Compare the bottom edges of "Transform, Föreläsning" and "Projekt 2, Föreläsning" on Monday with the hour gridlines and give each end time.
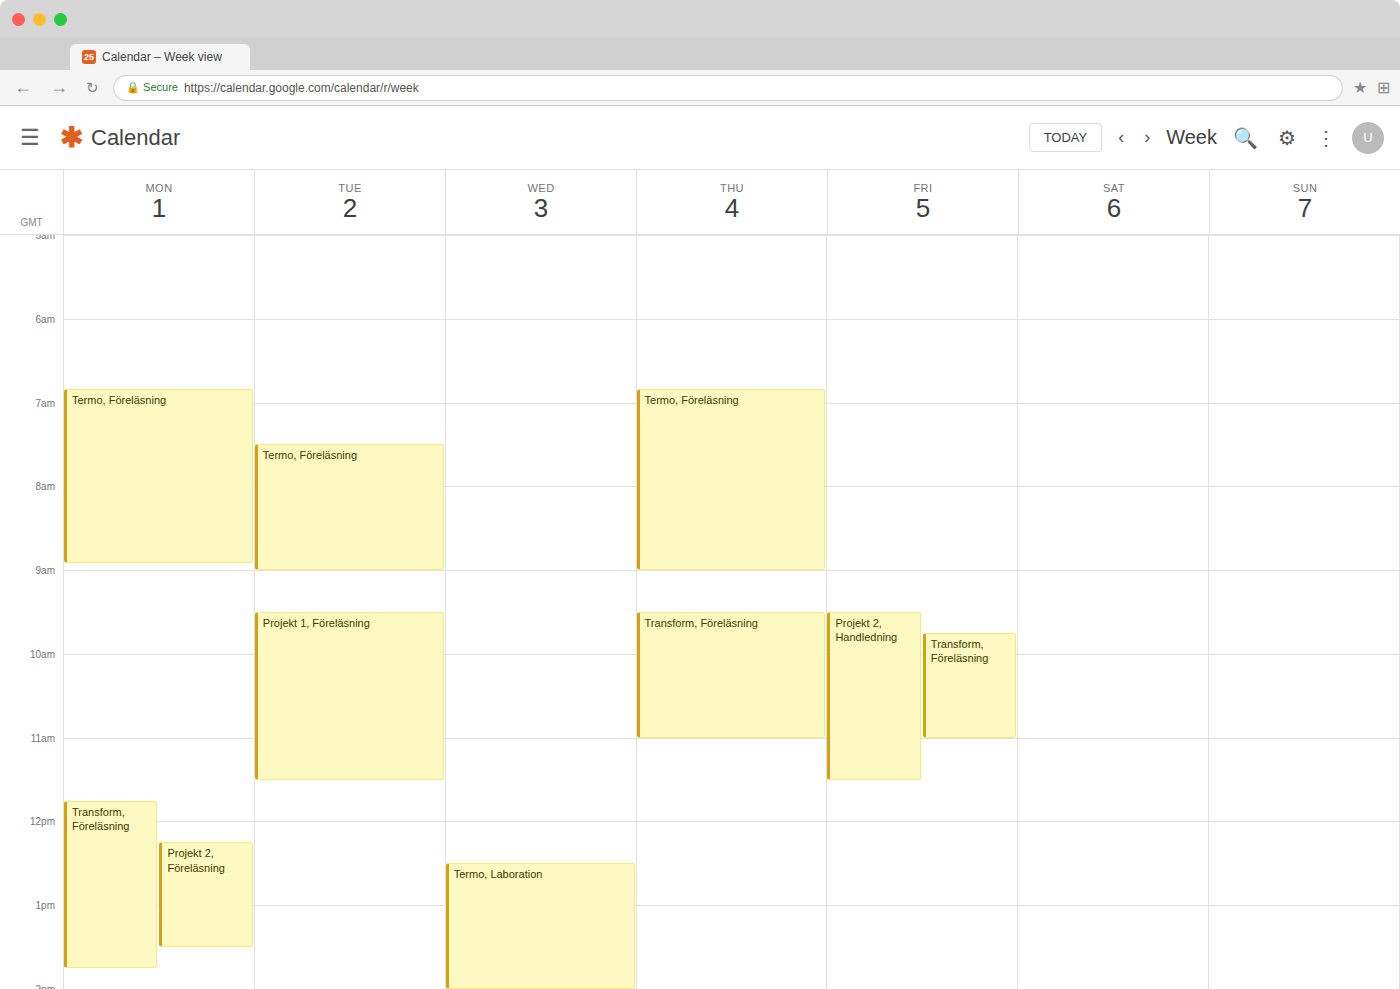
"Transform, Föreläsning": 1:45 PM, neither: three quarters of the way from the 1 PM line to the 2 PM line. "Projekt 2, Föreläsning": 1:30 PM, halfway between the 1 PM and 2 PM lines.